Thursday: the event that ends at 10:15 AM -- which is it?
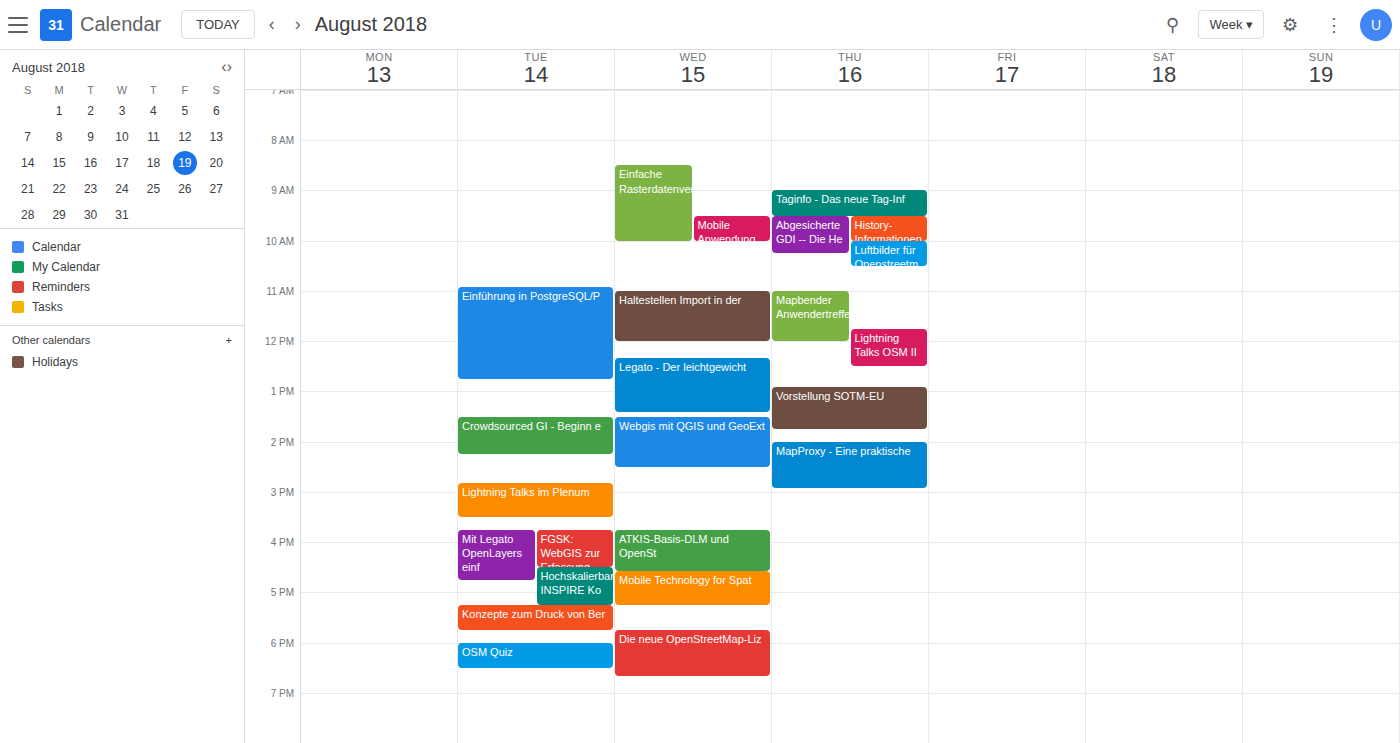
"Abgesicherte GDI -- Die He"